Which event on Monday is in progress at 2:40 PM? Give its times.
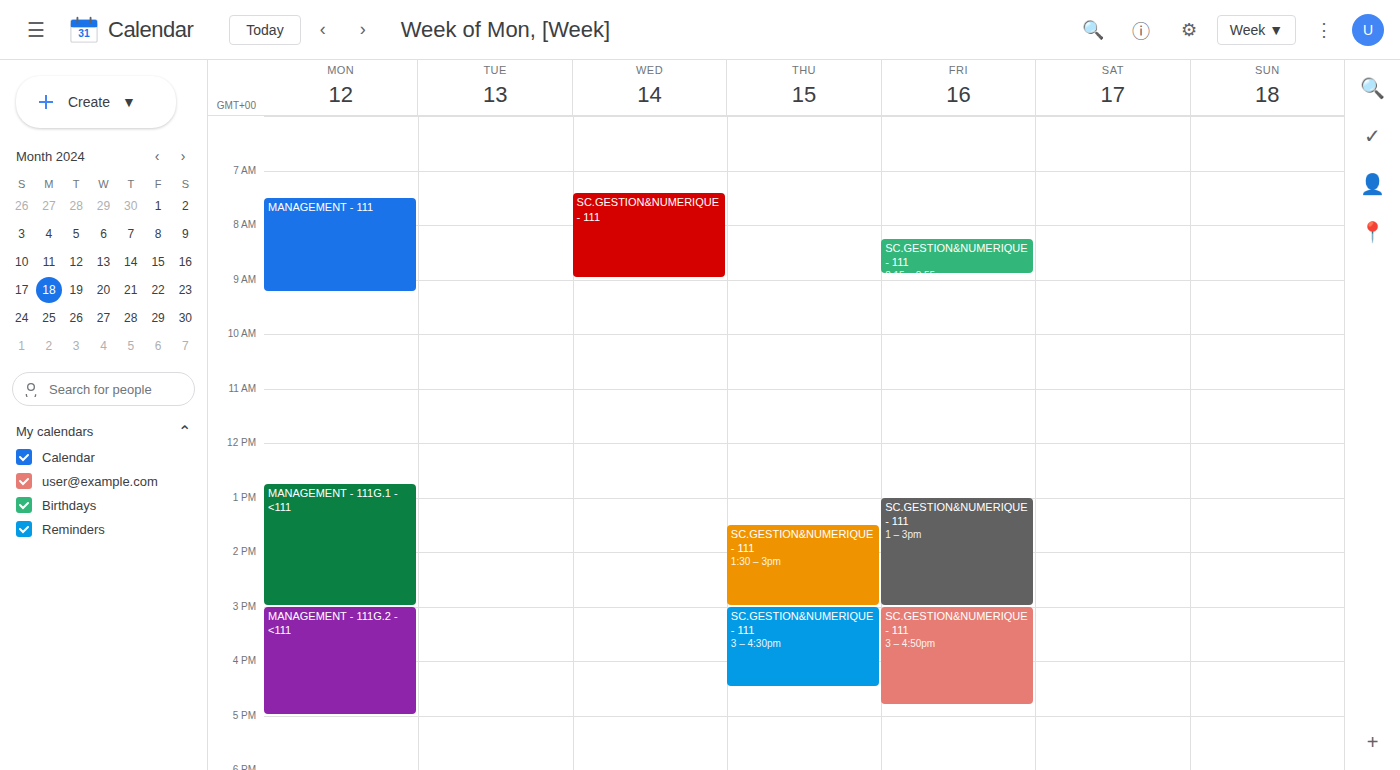
"MANAGEMENT - 111G.1 - <111", 12:45 PM to 3:00 PM